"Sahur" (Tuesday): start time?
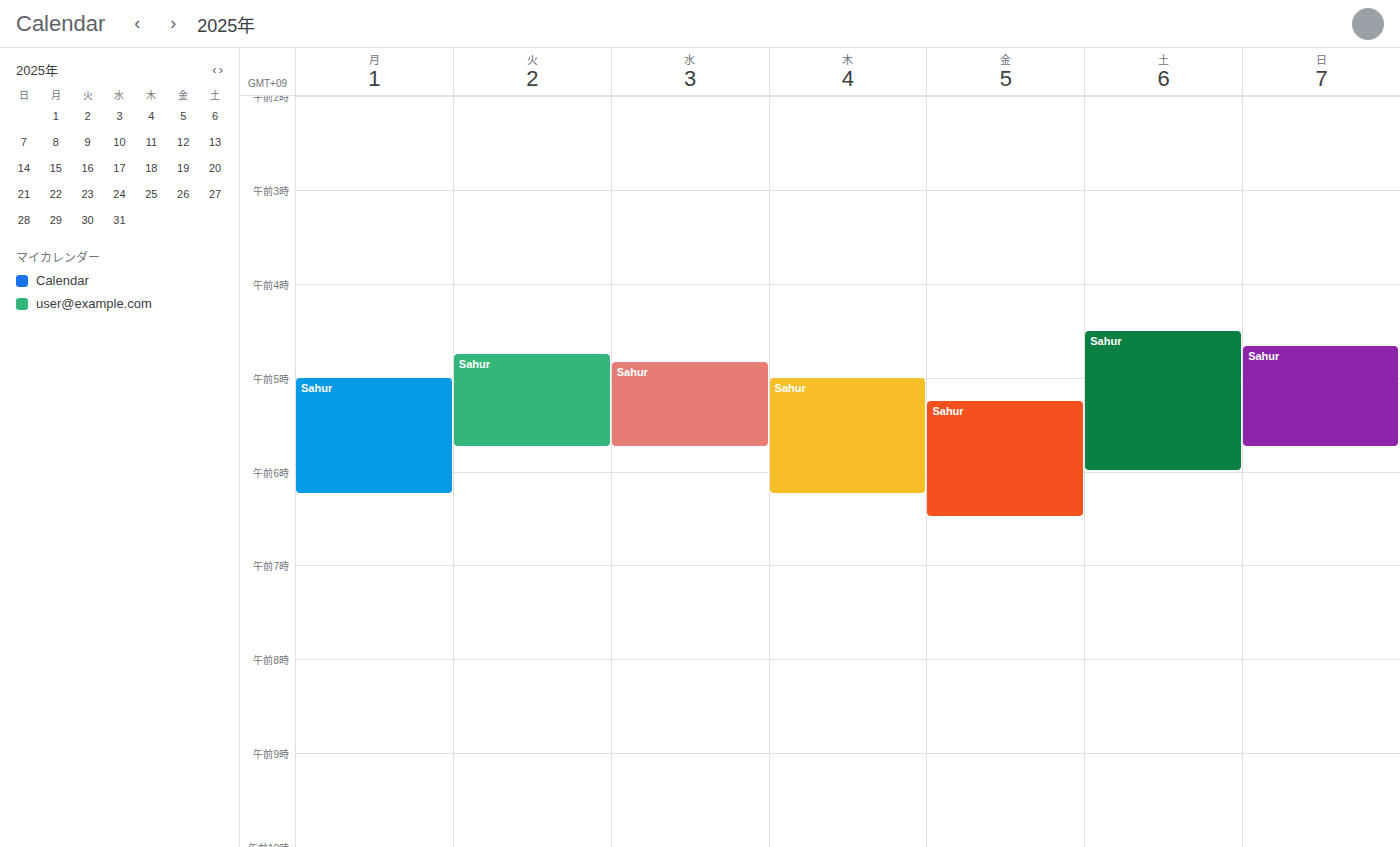
4:45 AM